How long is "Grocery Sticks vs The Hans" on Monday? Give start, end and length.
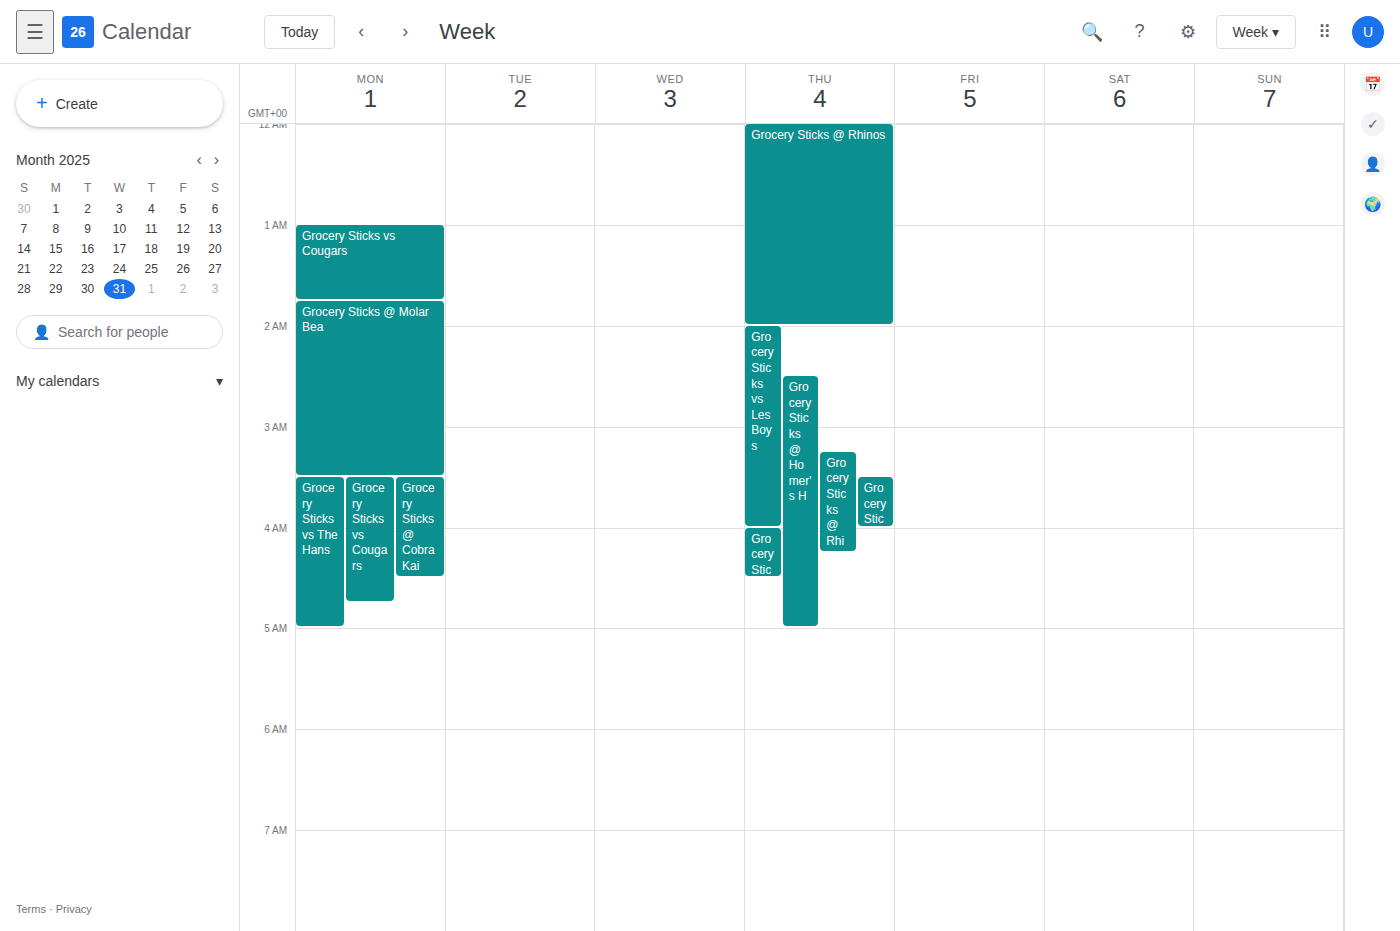
3:30 AM to 5:00 AM, 1 hour 30 minutes